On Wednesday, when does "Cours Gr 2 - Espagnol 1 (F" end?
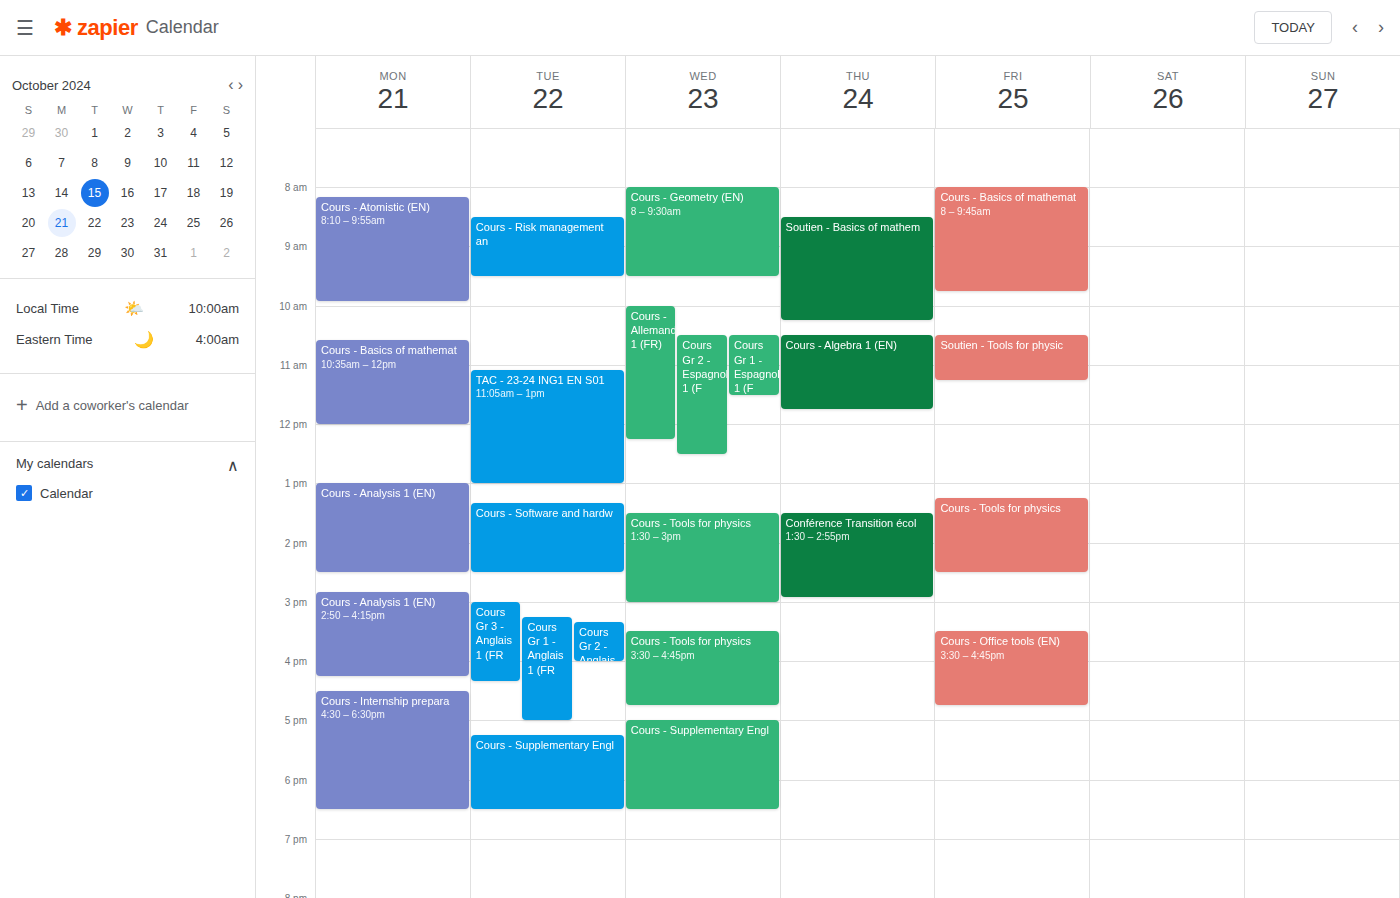
12:30 PM